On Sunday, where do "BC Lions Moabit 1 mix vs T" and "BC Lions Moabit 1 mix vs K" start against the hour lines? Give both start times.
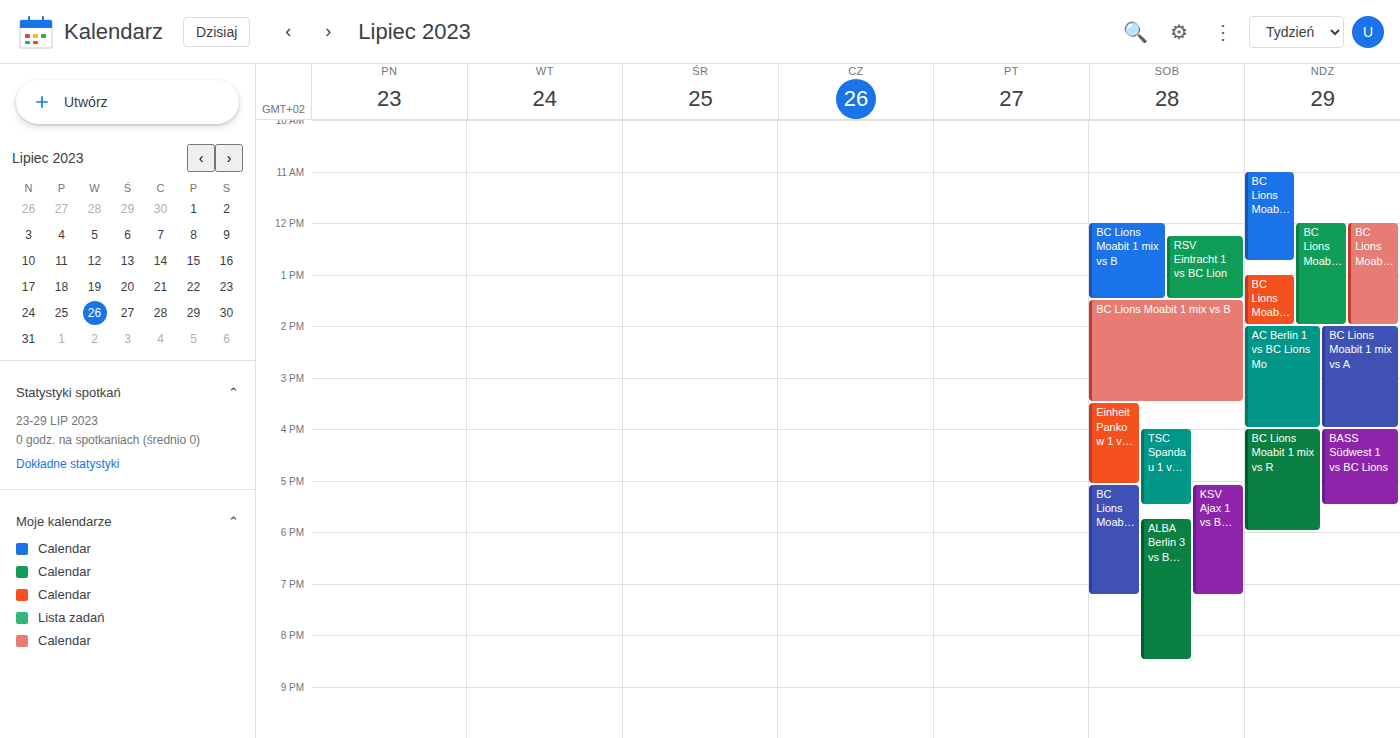
"BC Lions Moabit 1 mix vs T": 1:00 PM, exactly on the 1 PM line. "BC Lions Moabit 1 mix vs K": 12:00 PM, exactly on the 12 PM line.